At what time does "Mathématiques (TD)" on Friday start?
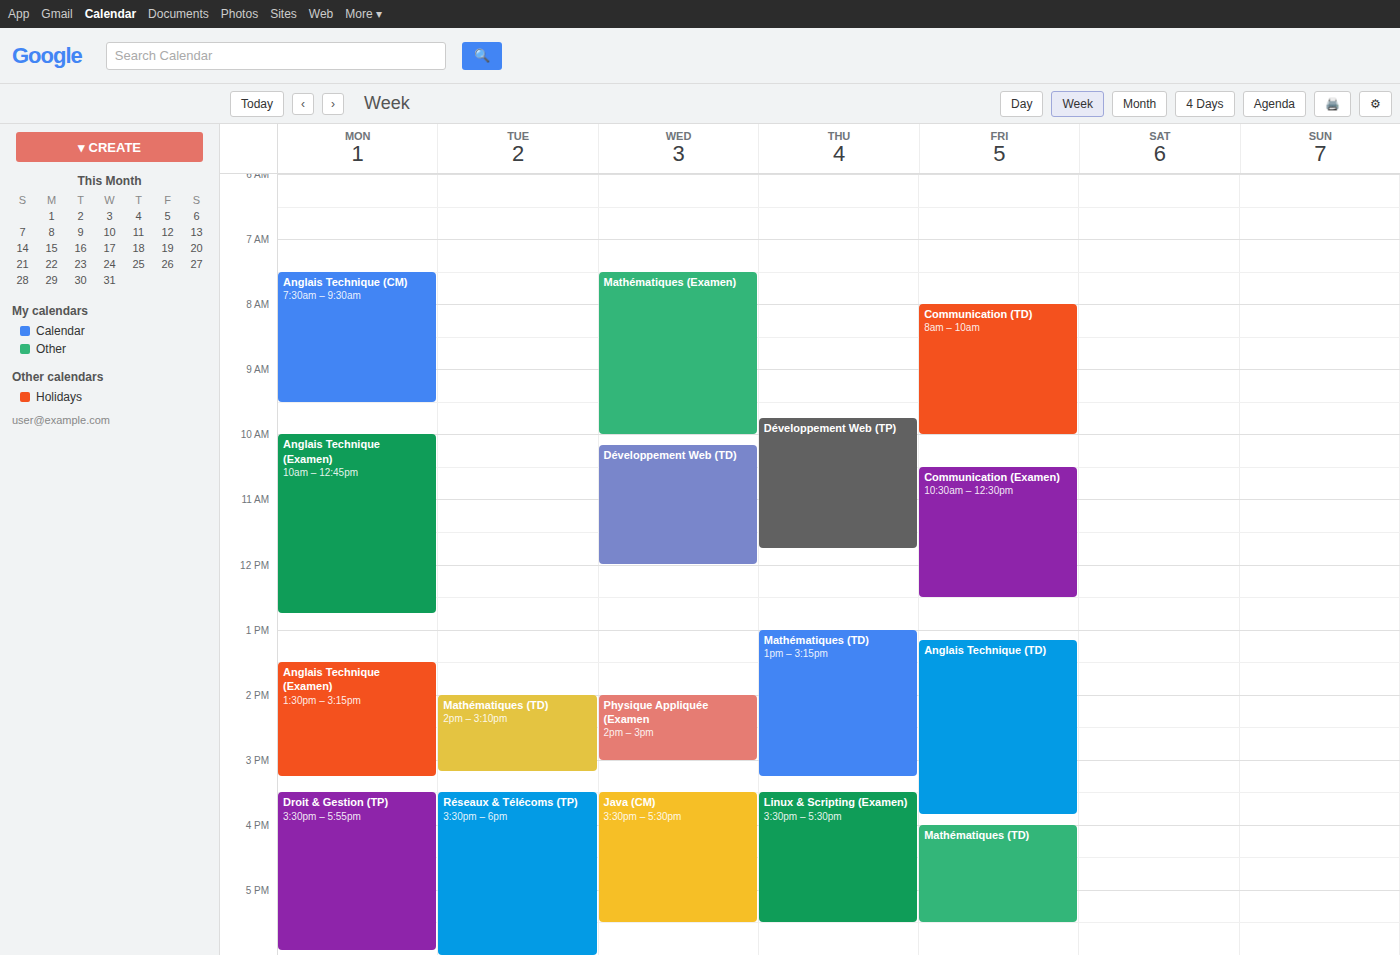
4:00 PM